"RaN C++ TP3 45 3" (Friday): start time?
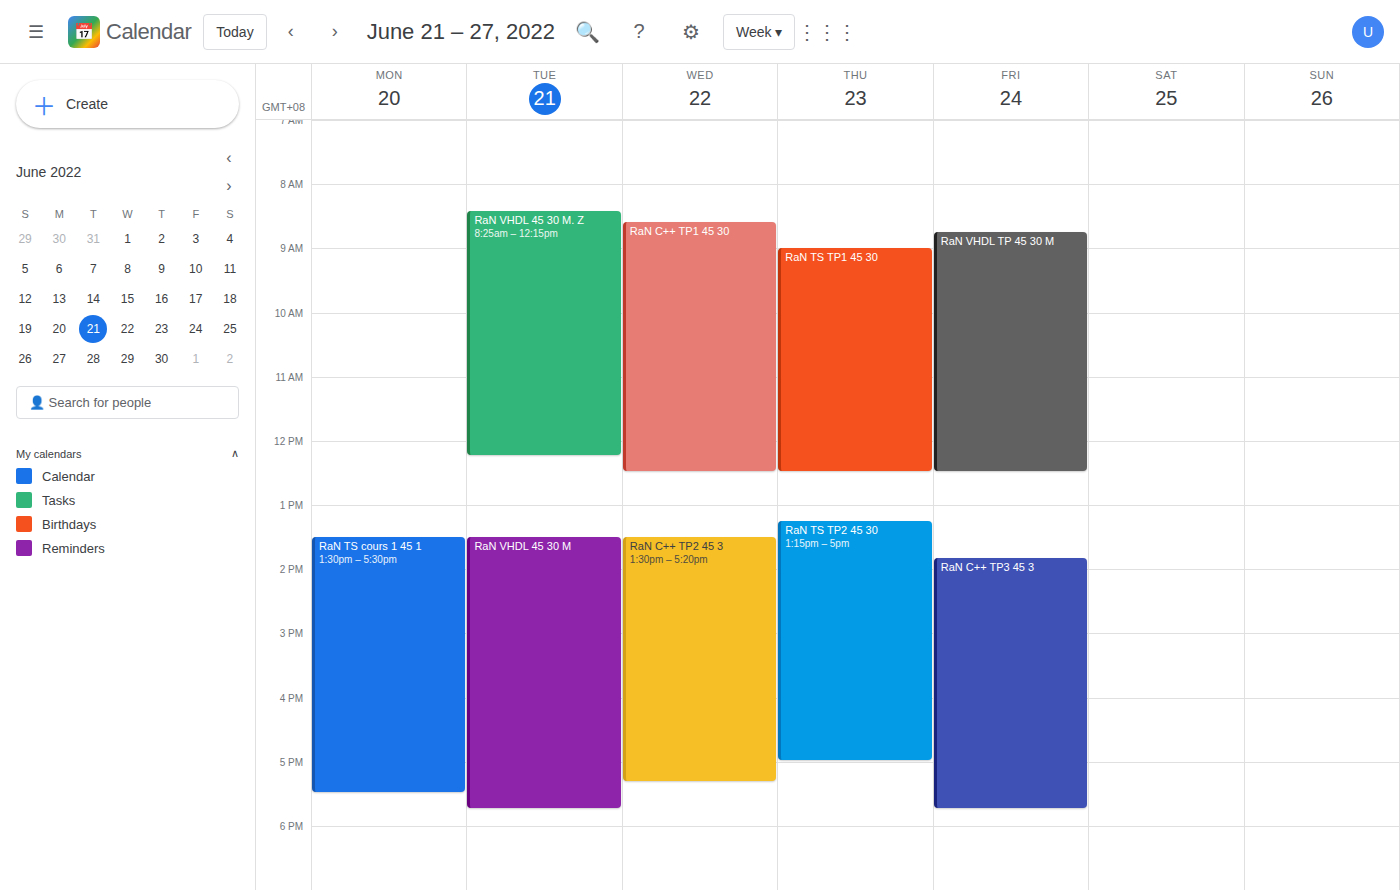
1:50 PM